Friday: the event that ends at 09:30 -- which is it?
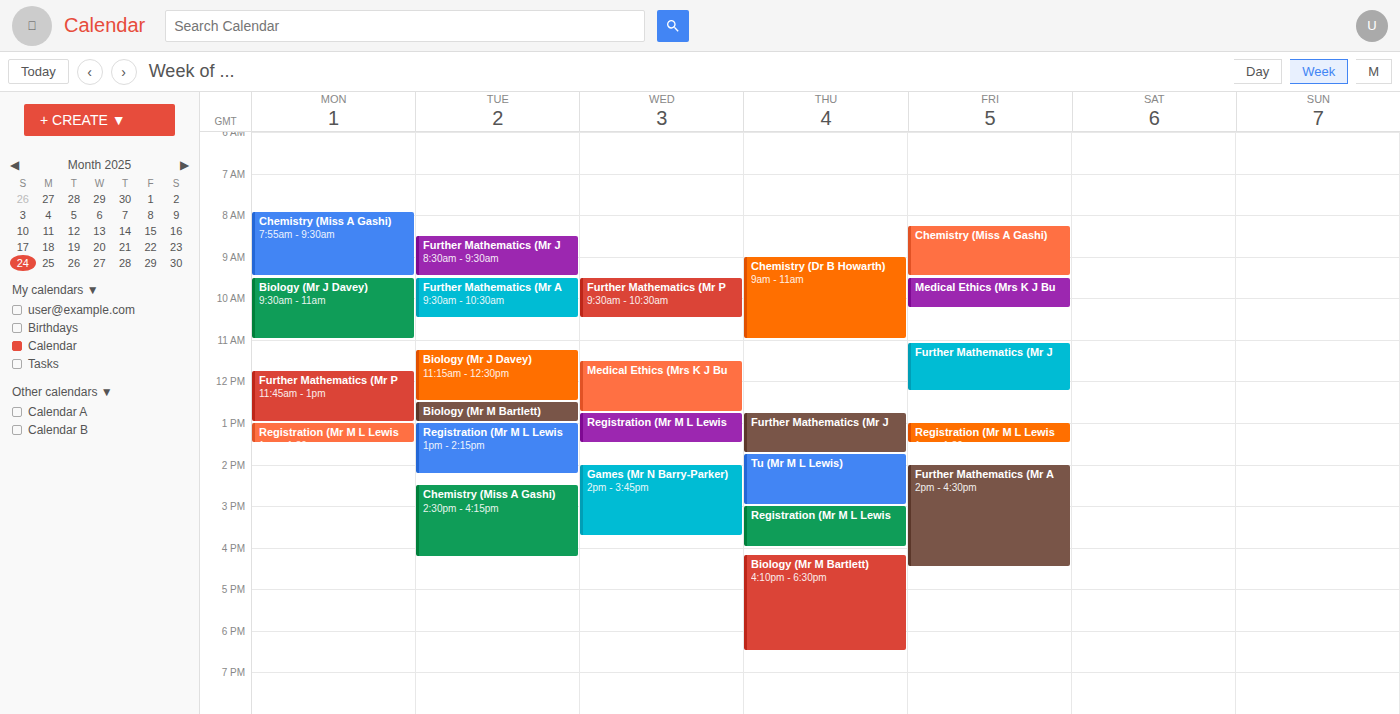
"Chemistry (Miss A Gashi)"